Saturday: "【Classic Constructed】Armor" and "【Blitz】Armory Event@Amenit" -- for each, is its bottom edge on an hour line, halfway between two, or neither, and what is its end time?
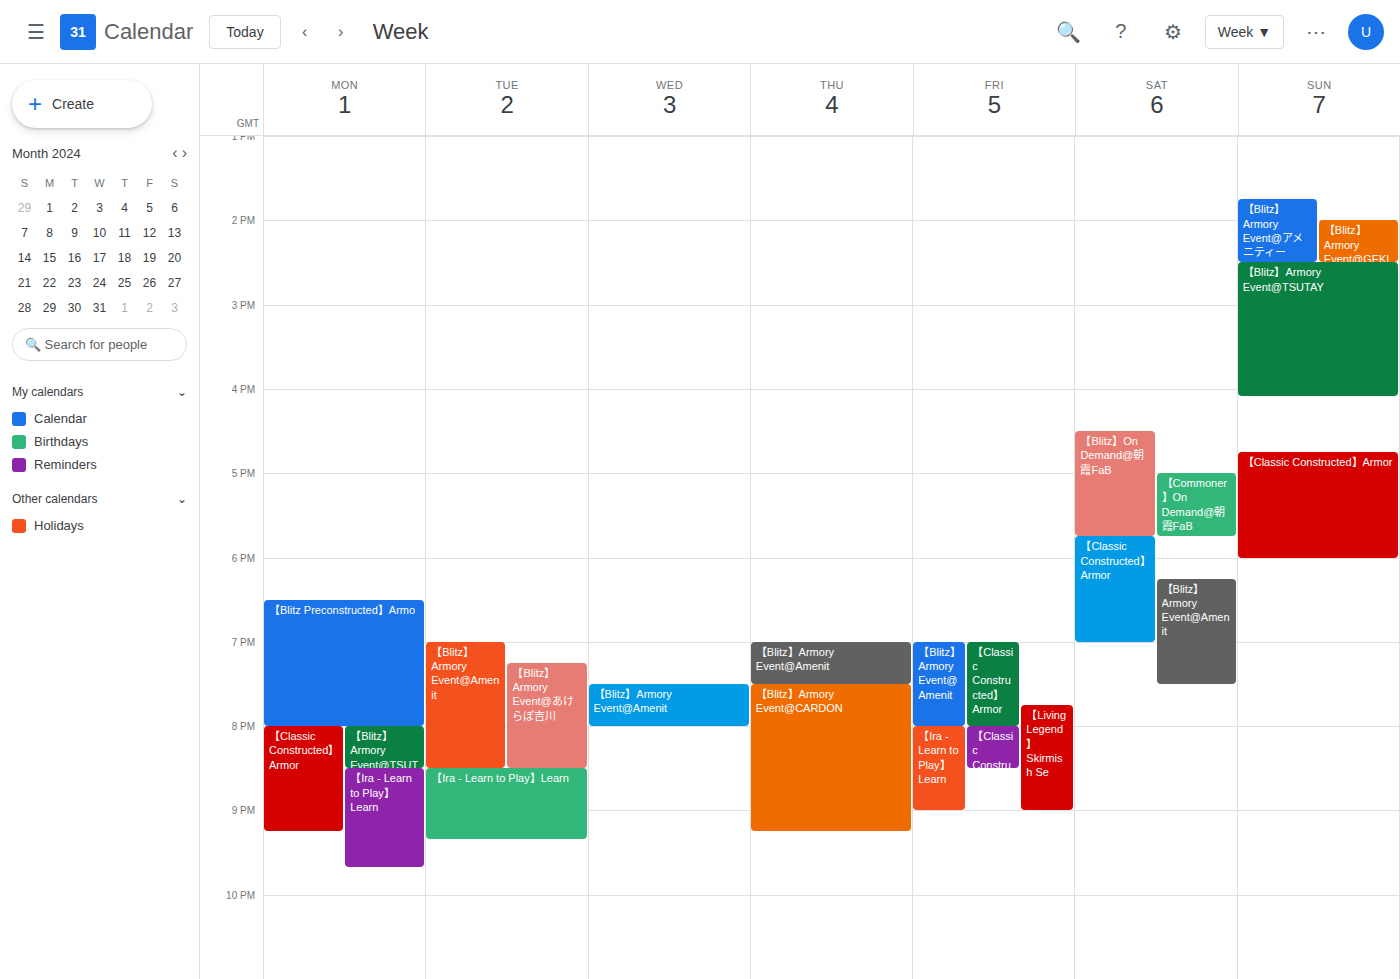
"【Classic Constructed】Armor": 7:00 PM, exactly on the 7 PM line. "【Blitz】Armory Event@Amenit": 7:30 PM, halfway between the 7 PM and 8 PM lines.